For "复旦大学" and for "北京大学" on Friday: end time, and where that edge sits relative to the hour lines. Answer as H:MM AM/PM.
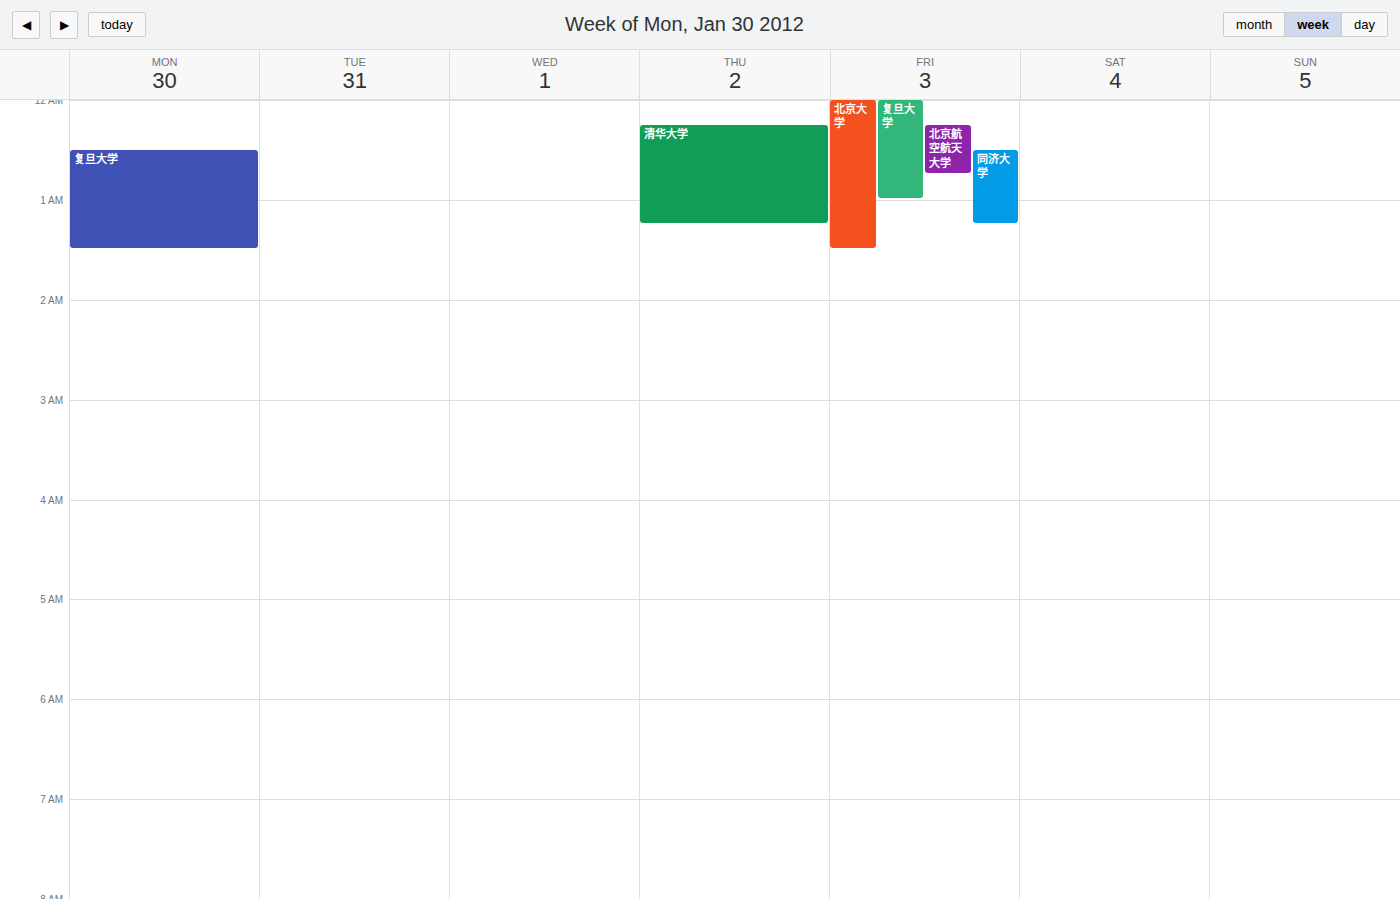
"复旦大学": 1:00 AM, exactly on the 1 AM line. "北京大学": 1:30 AM, halfway between the 1 AM and 2 AM lines.